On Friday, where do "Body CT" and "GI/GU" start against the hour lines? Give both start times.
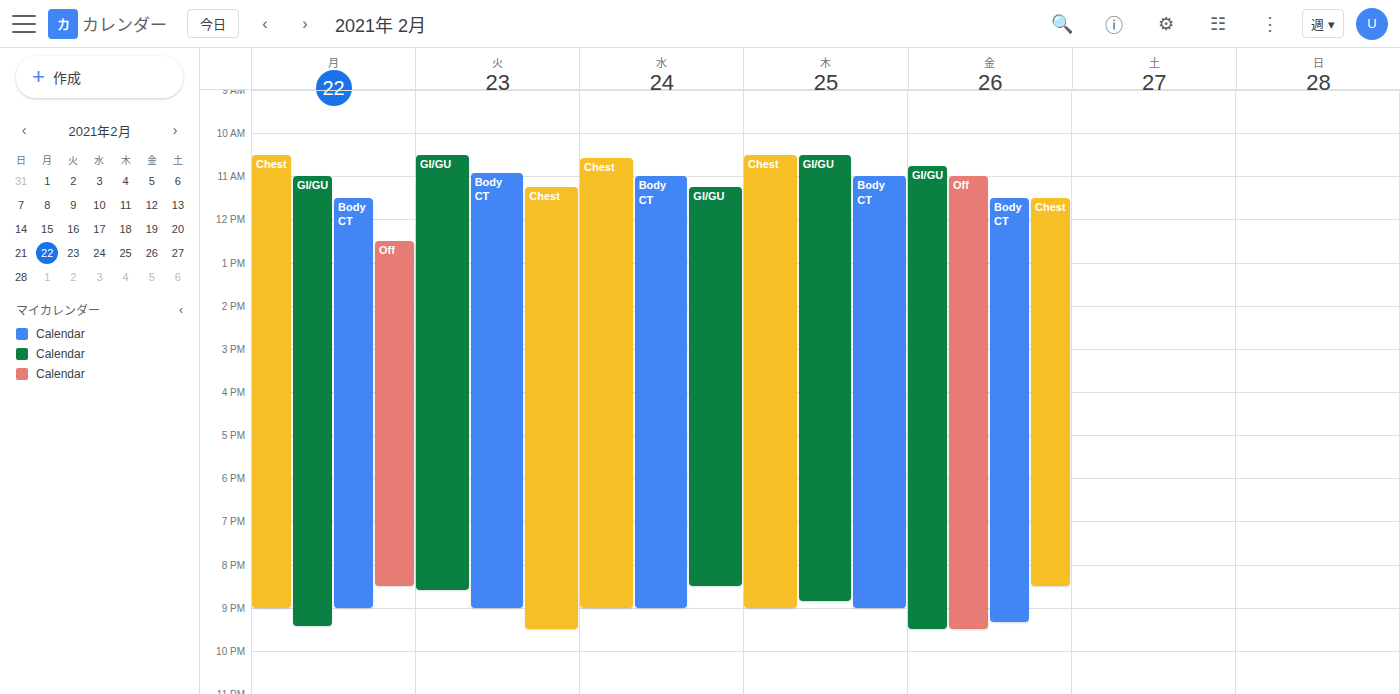
"Body CT": 11:30 AM, halfway between the 11 AM and 12 PM lines. "GI/GU": 10:45 AM, neither: three quarters of the way from the 10 AM line to the 11 AM line.